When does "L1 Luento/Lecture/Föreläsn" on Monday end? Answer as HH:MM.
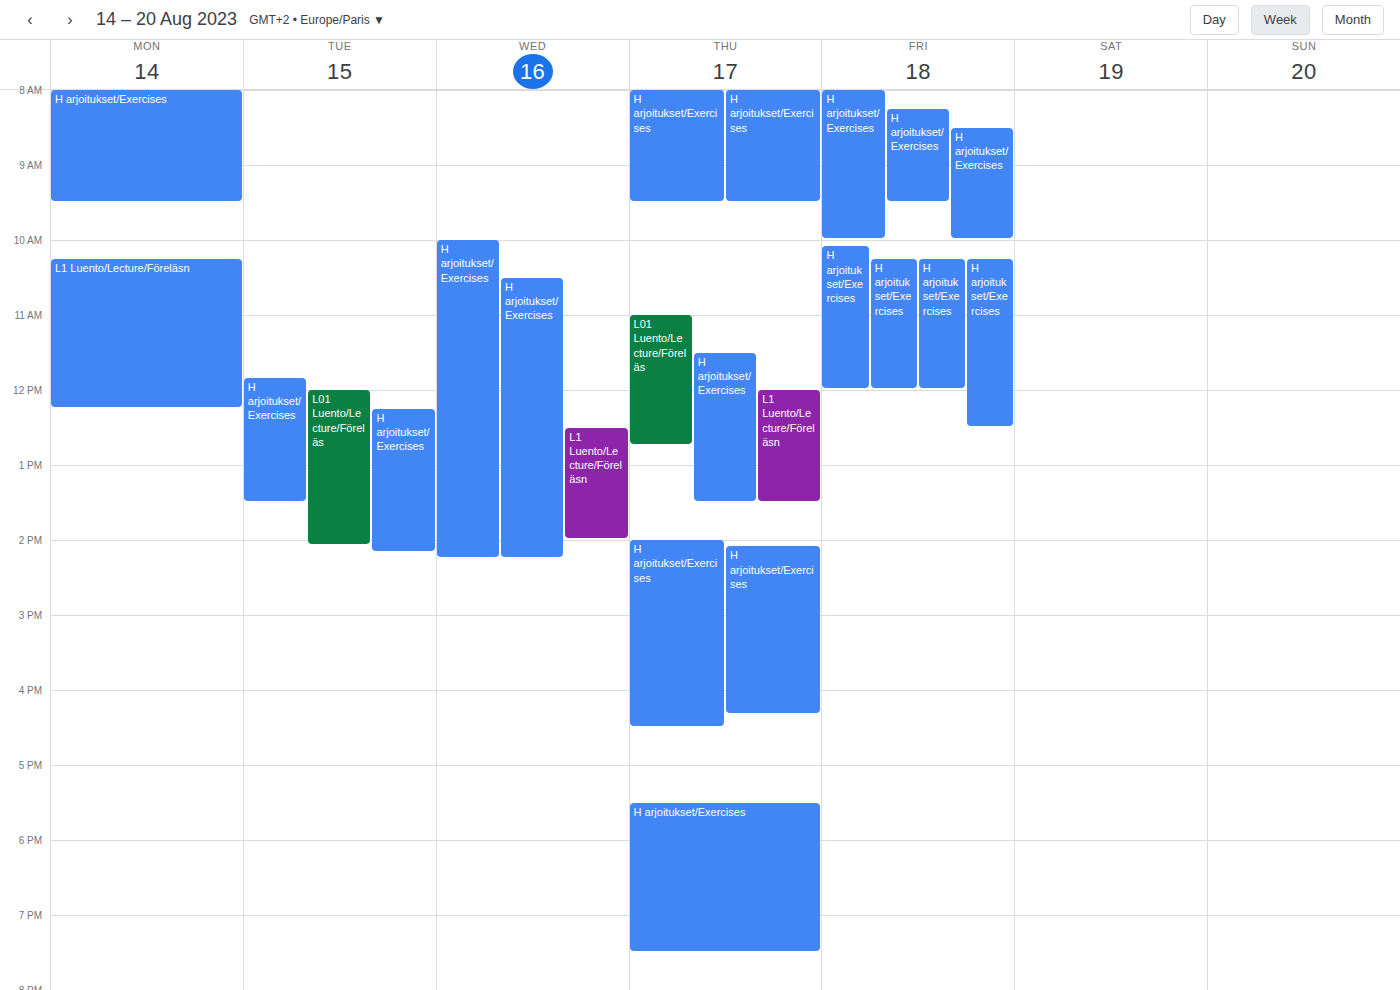
12:15